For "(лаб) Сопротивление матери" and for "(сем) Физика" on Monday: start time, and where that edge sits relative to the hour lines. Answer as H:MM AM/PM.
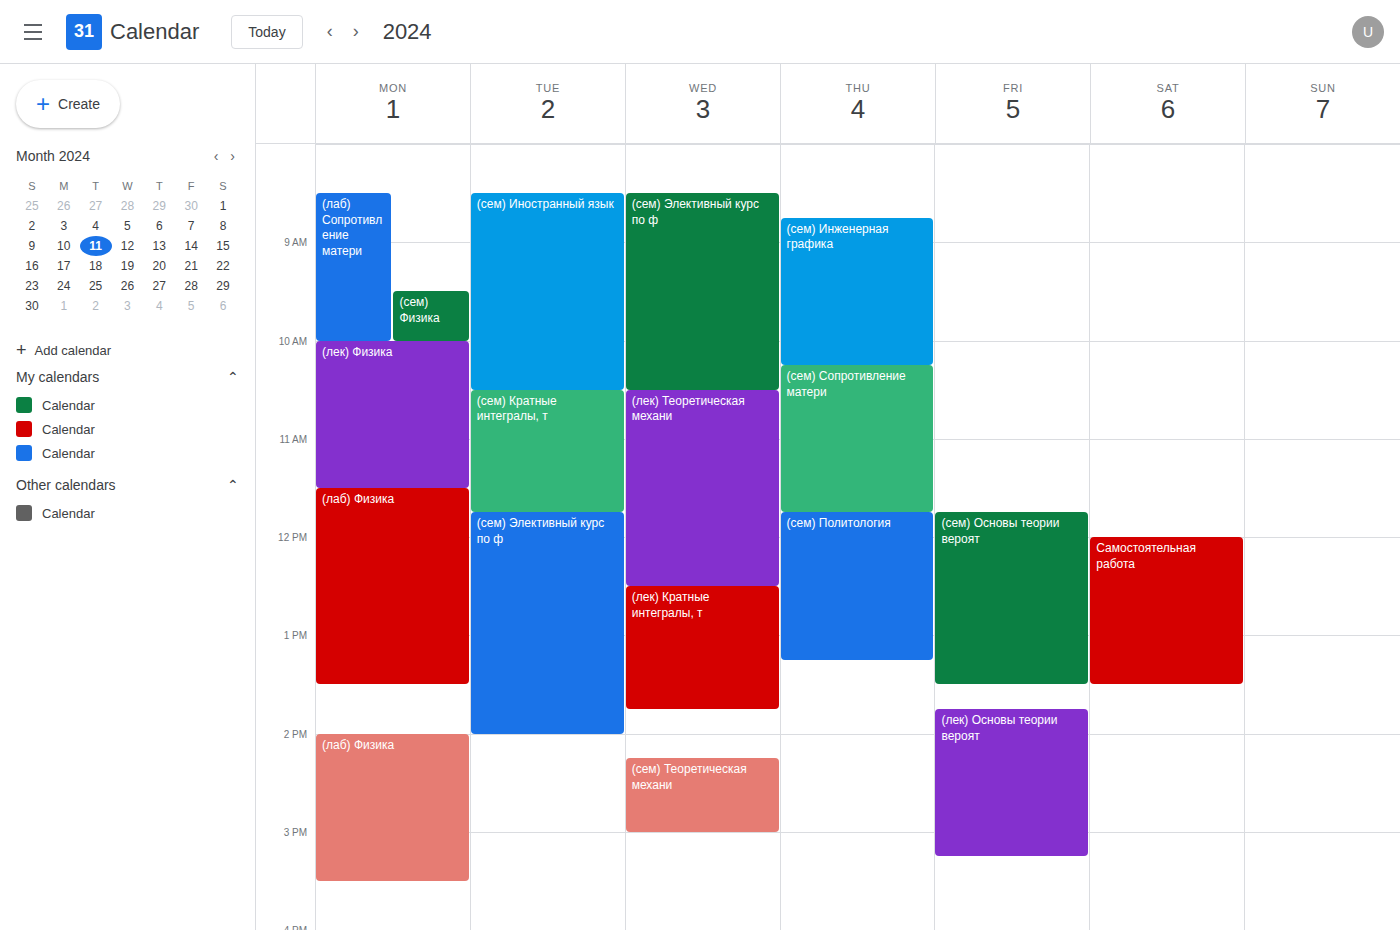
"(лаб) Сопротивление матери": 8:30 AM, halfway between the 8 AM and 9 AM lines. "(сем) Физика": 9:30 AM, halfway between the 9 AM and 10 AM lines.